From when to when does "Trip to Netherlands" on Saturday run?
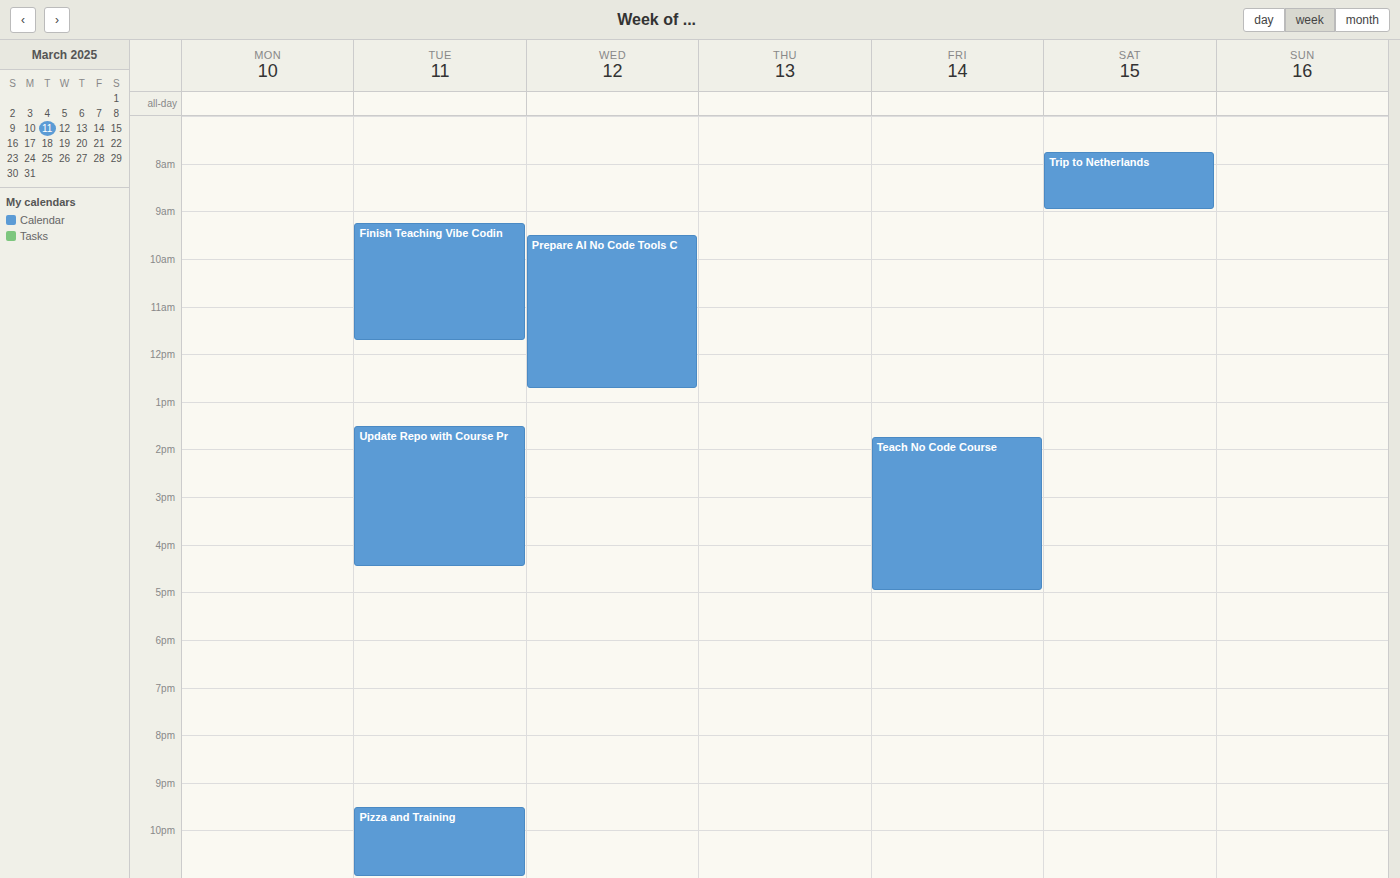
7:45 AM to 9:00 AM